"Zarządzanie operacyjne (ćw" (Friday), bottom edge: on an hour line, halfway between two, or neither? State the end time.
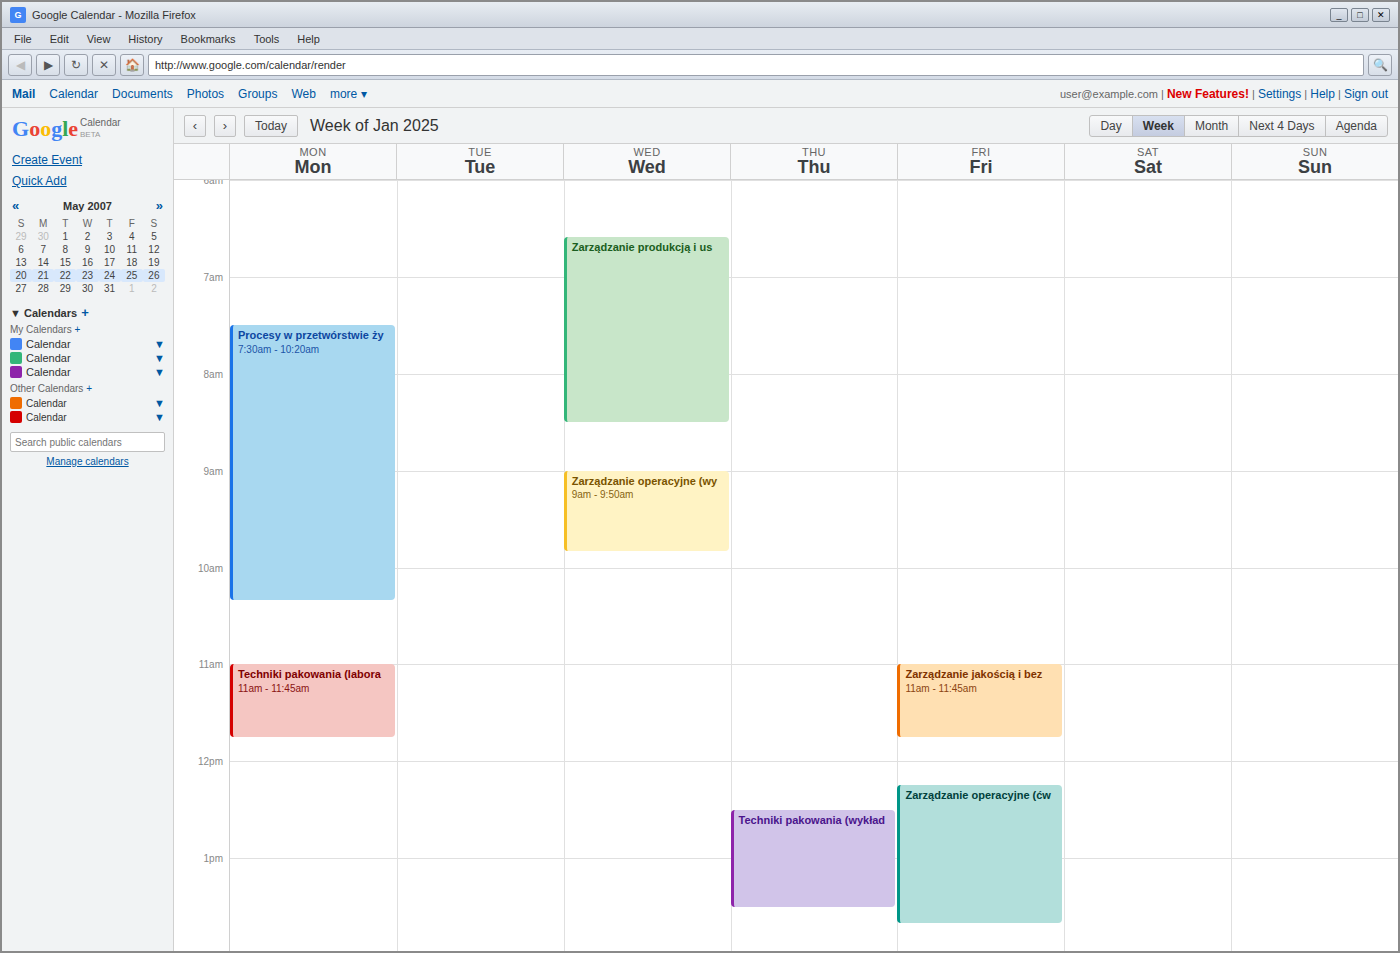
1:40 PM -- neither: 40 minutes below the 1 PM line and 20 minutes above the 2 PM line.